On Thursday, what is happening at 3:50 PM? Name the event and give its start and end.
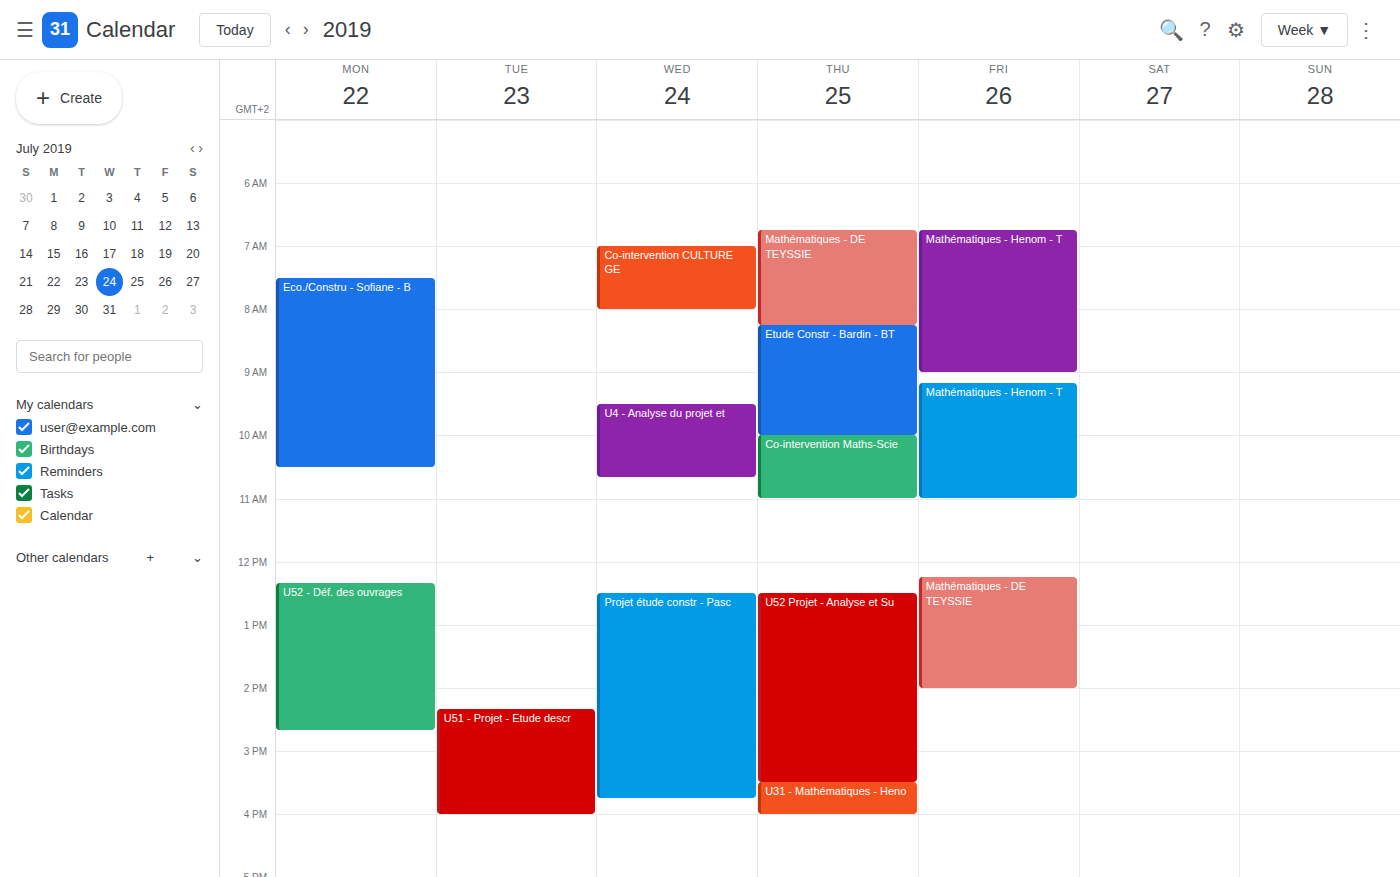
"U31 - Mathématiques - Heno", 3:30 PM to 4:00 PM